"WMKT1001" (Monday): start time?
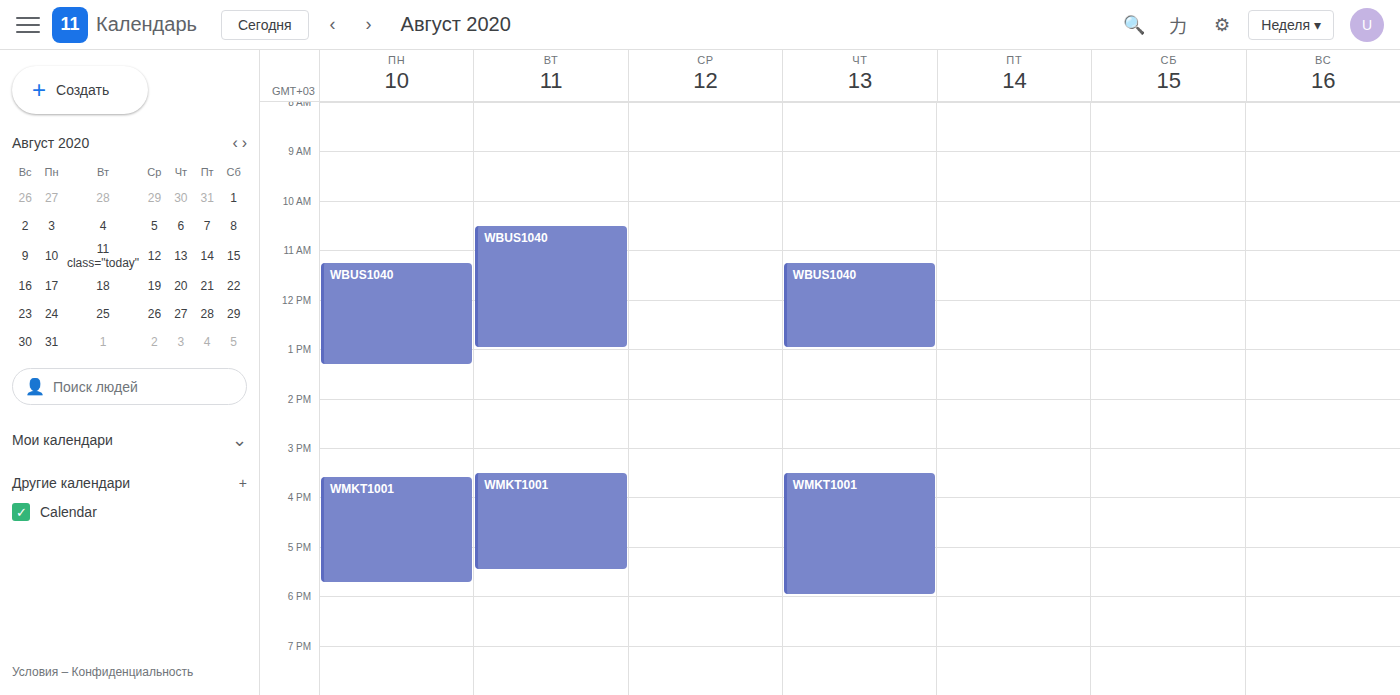
15:35